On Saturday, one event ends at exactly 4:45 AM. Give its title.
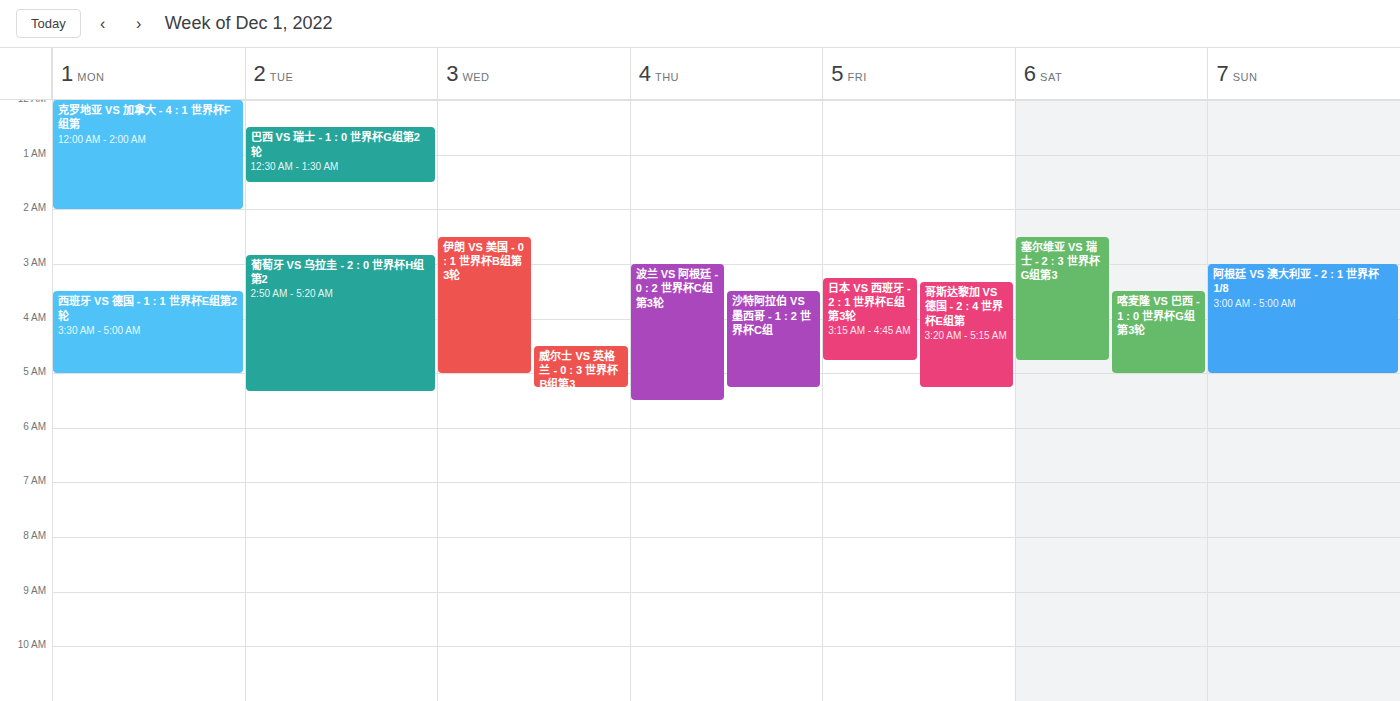
"塞尔维亚 VS 瑞士 - 2 : 3 世界杯G组第3"